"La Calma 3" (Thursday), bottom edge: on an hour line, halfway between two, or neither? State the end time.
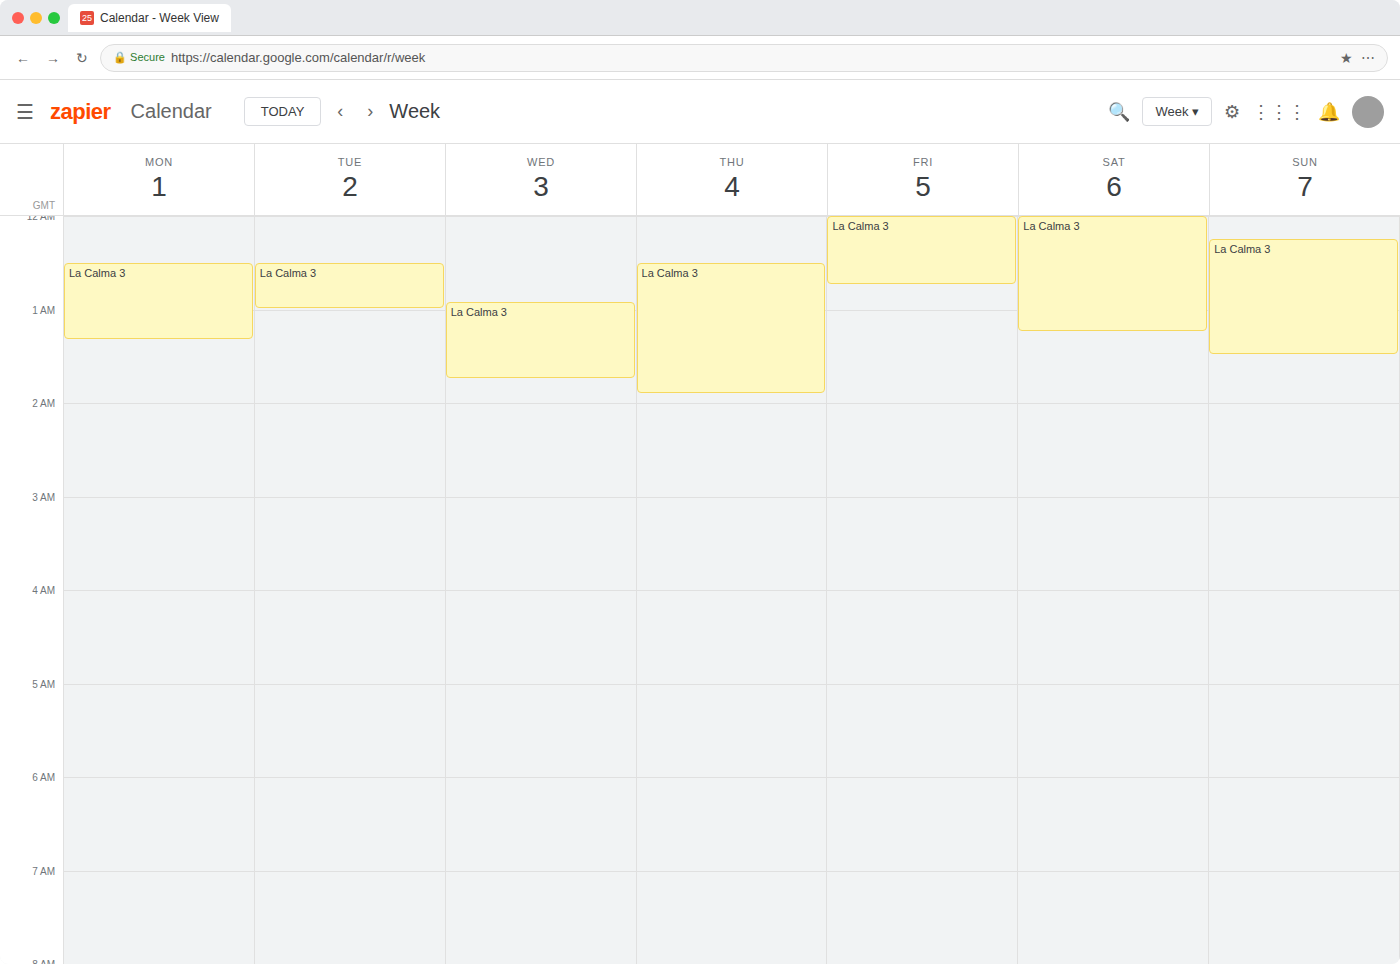
1:55 AM -- neither: 55 minutes below the 1 AM line and 5 minutes above the 2 AM line.